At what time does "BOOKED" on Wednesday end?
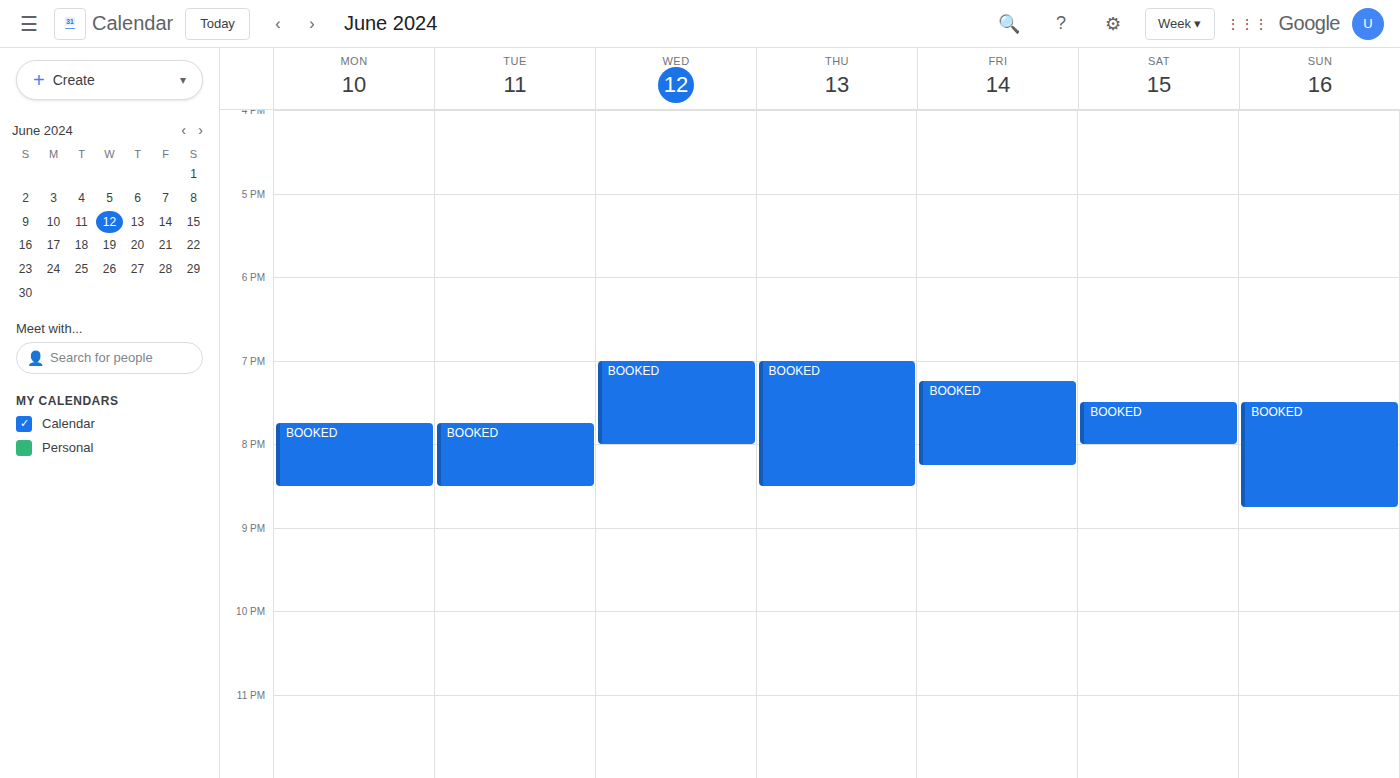
8:00 PM